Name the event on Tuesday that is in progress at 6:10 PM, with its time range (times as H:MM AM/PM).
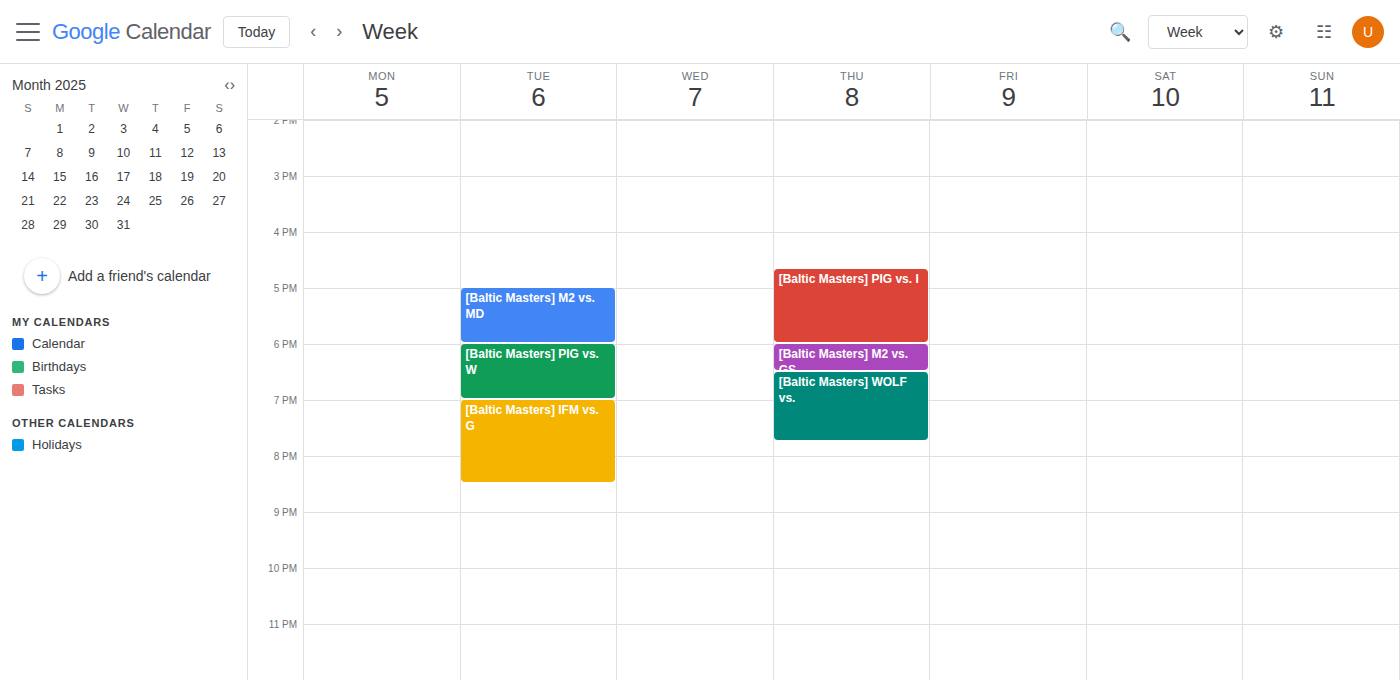
"[Baltic Masters] PIG vs. W", 6:00 PM to 7:00 PM